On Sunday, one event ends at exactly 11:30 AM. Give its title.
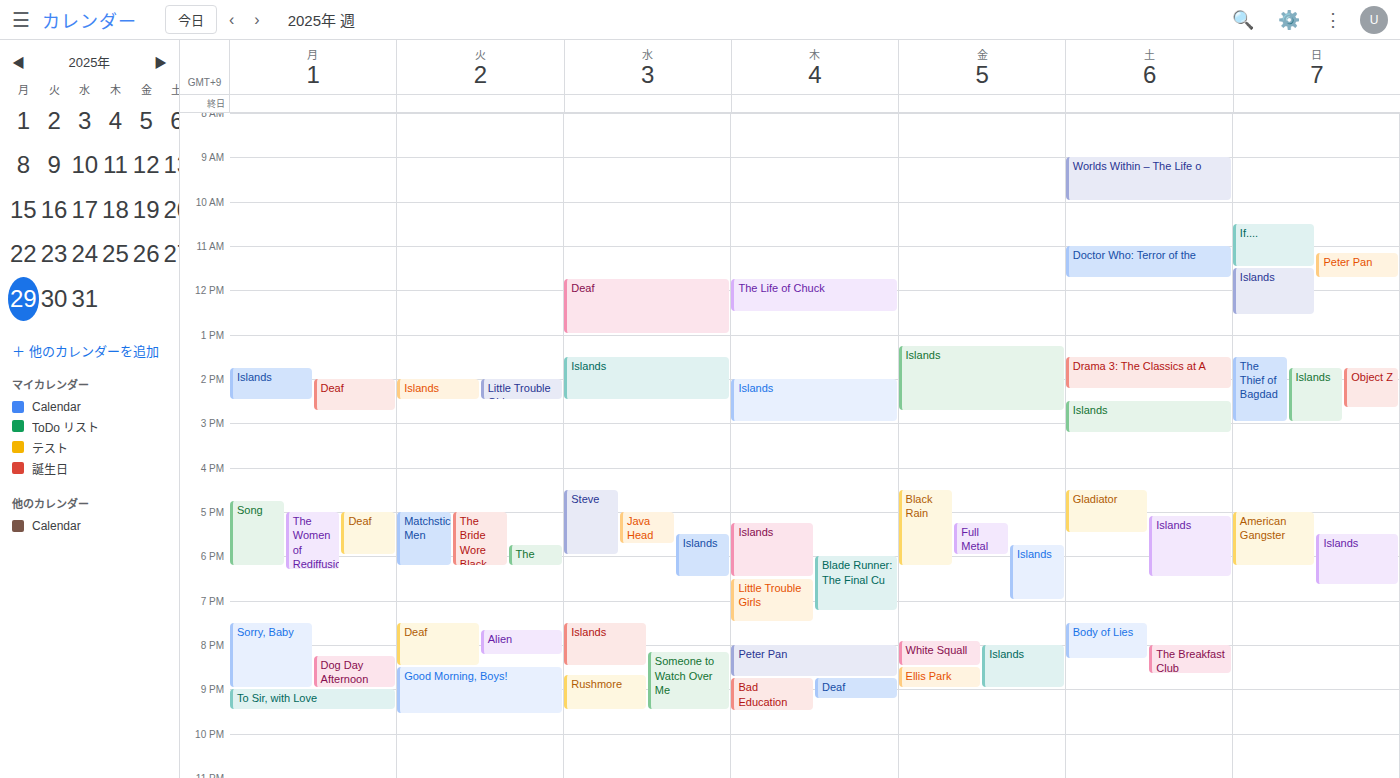
"If...."